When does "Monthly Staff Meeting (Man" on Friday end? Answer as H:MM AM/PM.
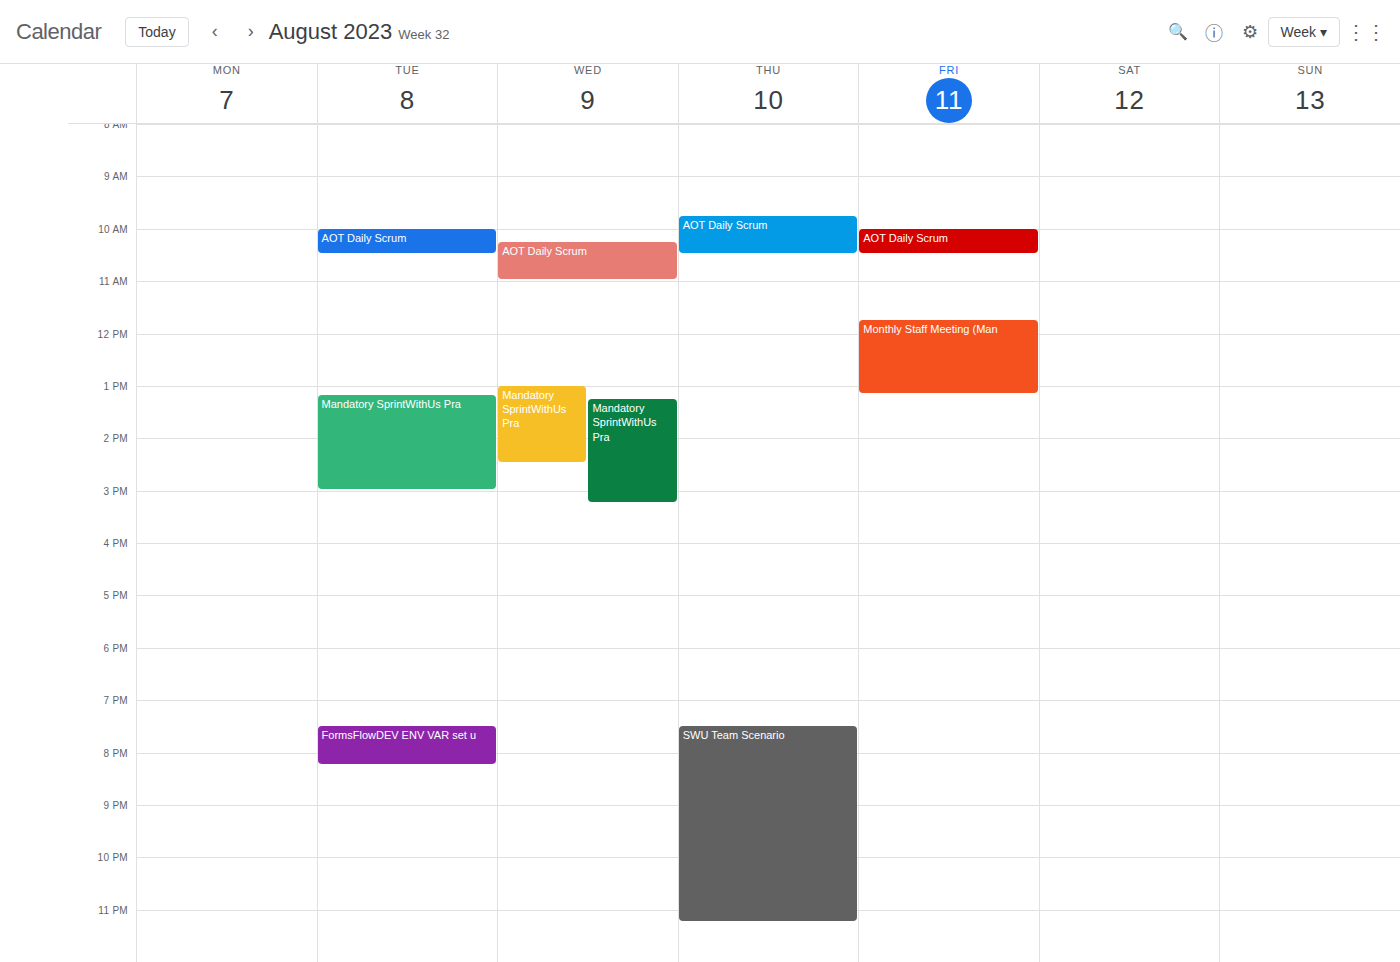
1:10 PM